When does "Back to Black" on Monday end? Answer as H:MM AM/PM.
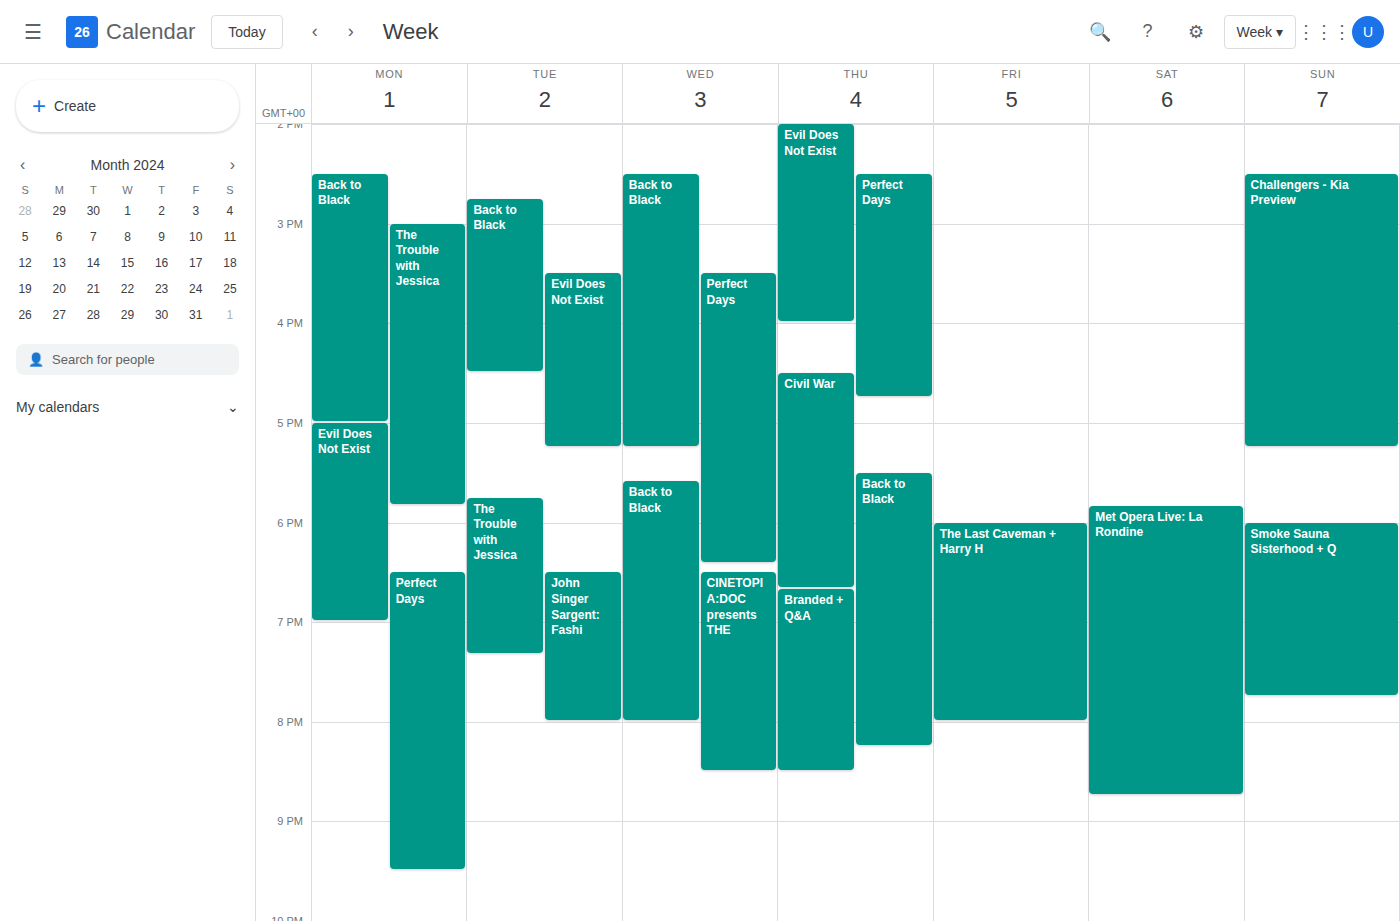
5:00 PM